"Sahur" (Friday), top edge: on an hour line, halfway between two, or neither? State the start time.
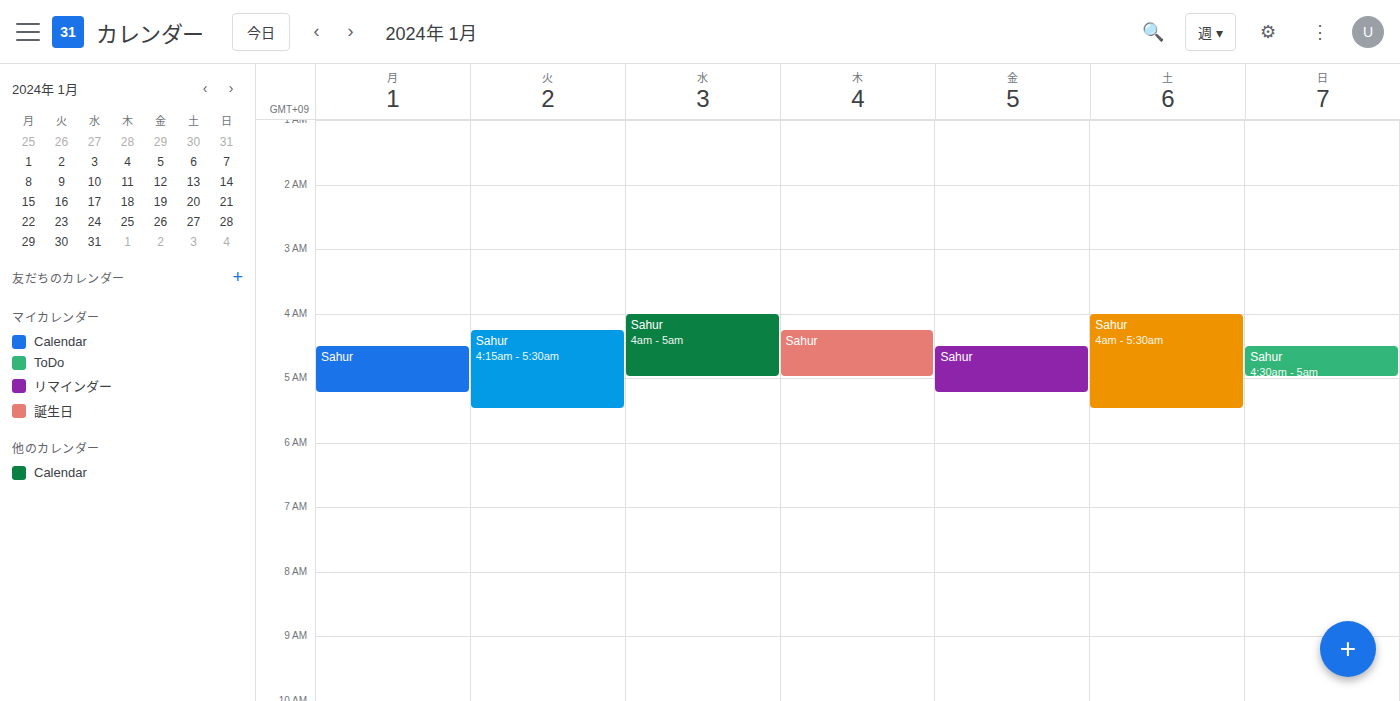
4:30 AM -- halfway between the 4 AM and 5 AM lines.